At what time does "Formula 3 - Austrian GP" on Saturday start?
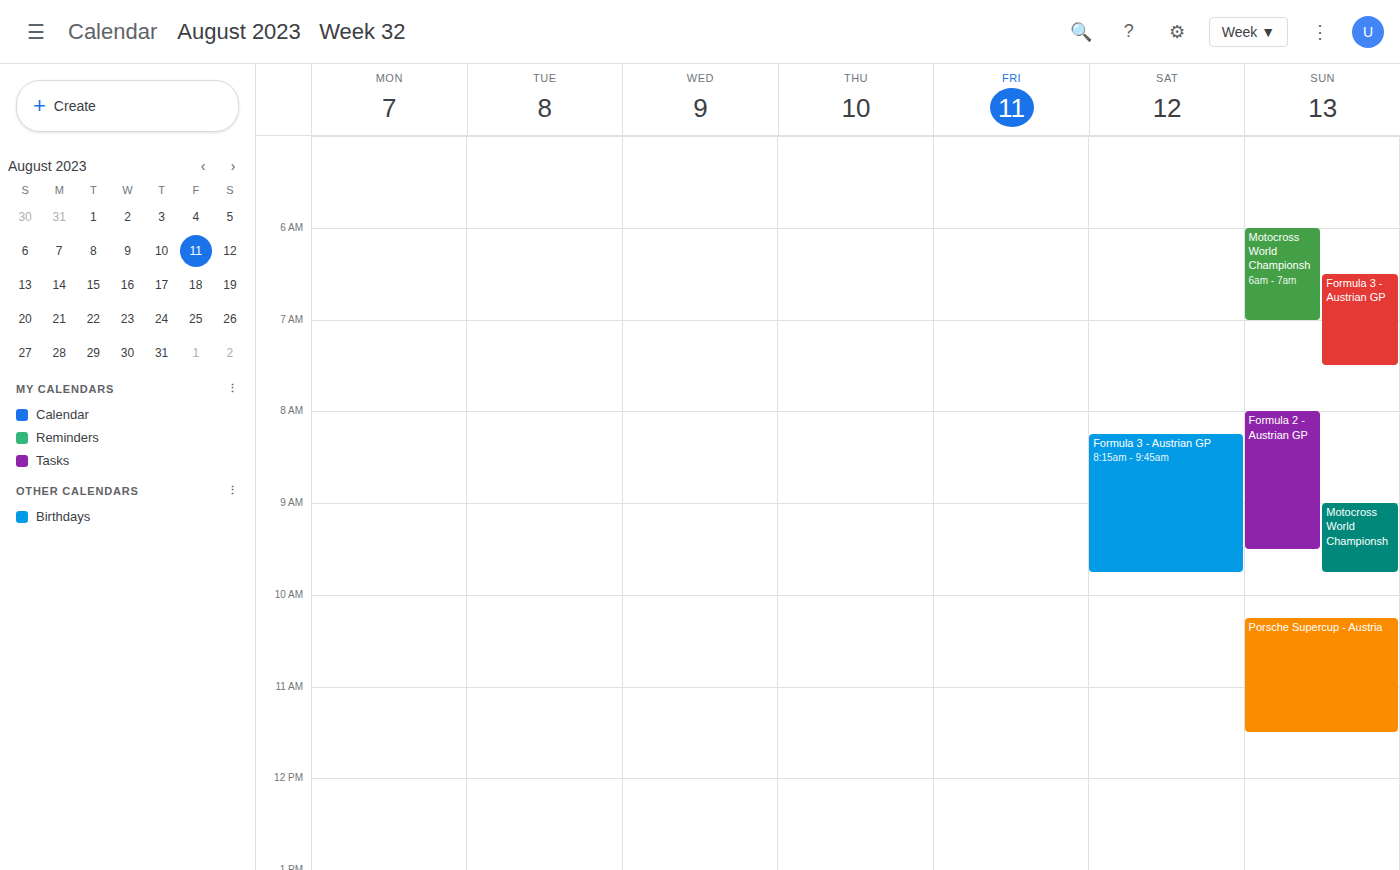
8:15 AM